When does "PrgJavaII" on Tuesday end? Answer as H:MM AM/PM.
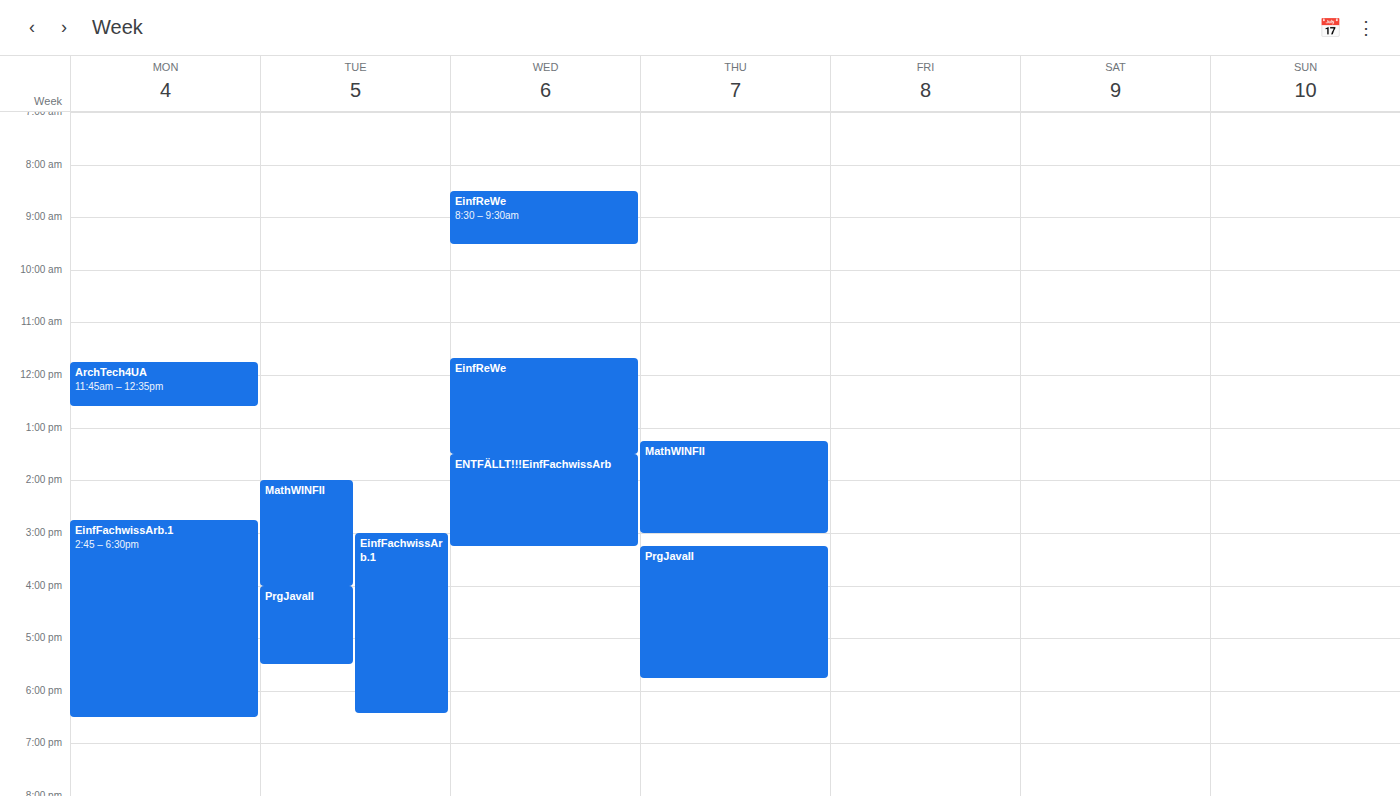
5:30 PM